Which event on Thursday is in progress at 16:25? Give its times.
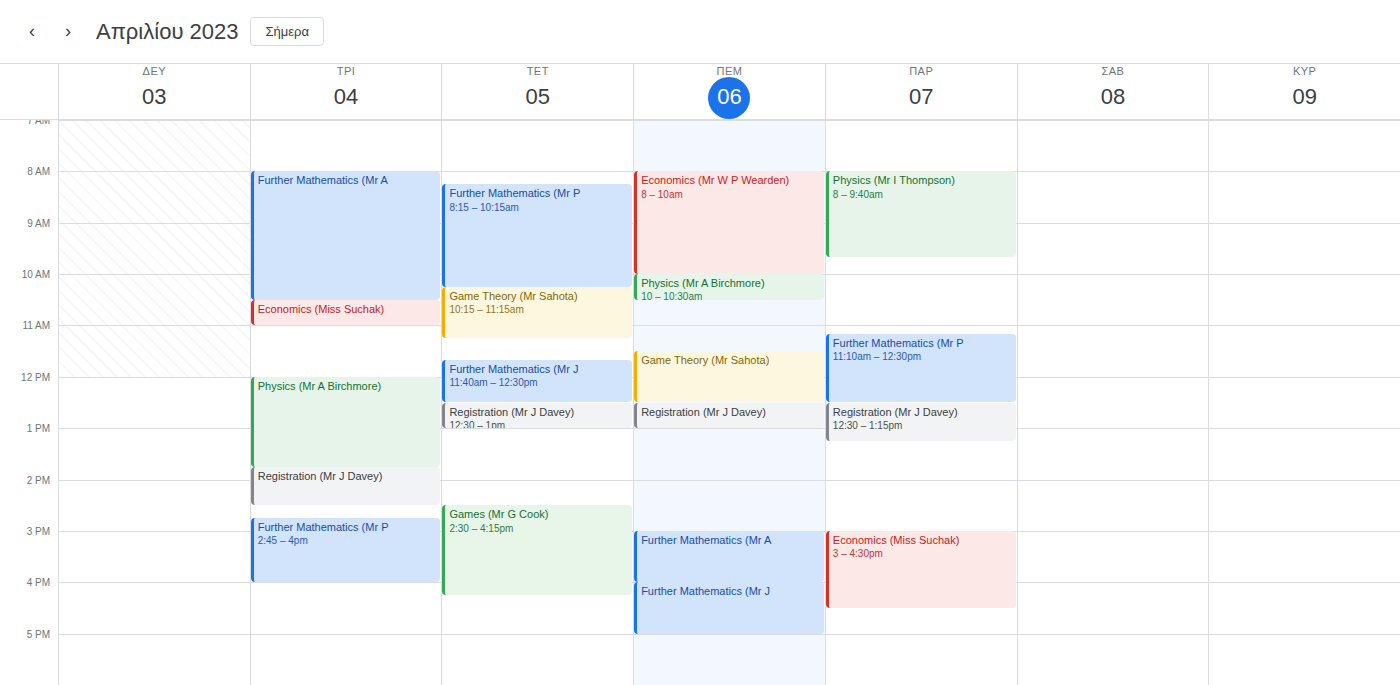
"Further Mathematics (Mr J", 16:00 to 17:00